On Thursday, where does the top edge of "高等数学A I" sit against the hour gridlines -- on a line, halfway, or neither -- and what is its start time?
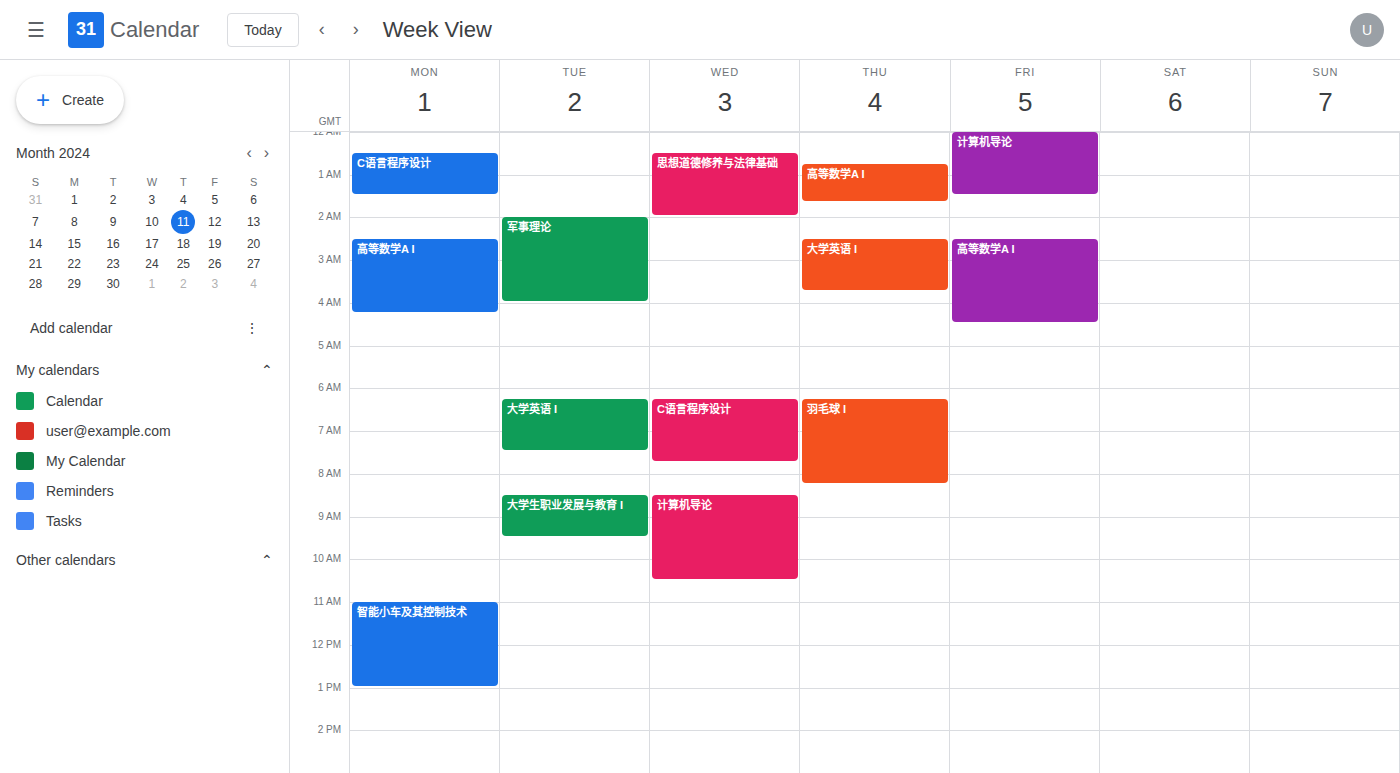
12:45 AM -- neither: three quarters of the way from the 12 AM line to the 1 AM line.